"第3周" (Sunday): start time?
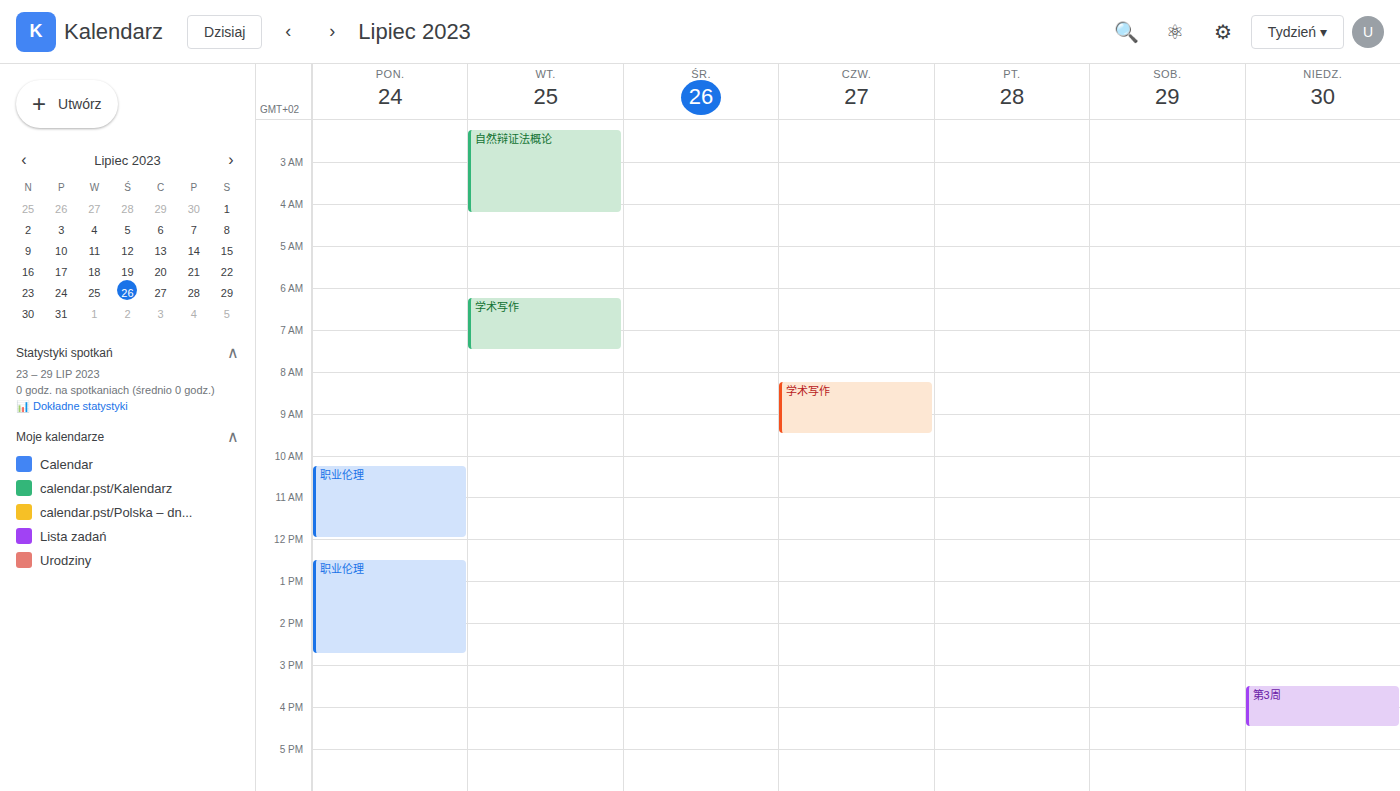
3:30 PM